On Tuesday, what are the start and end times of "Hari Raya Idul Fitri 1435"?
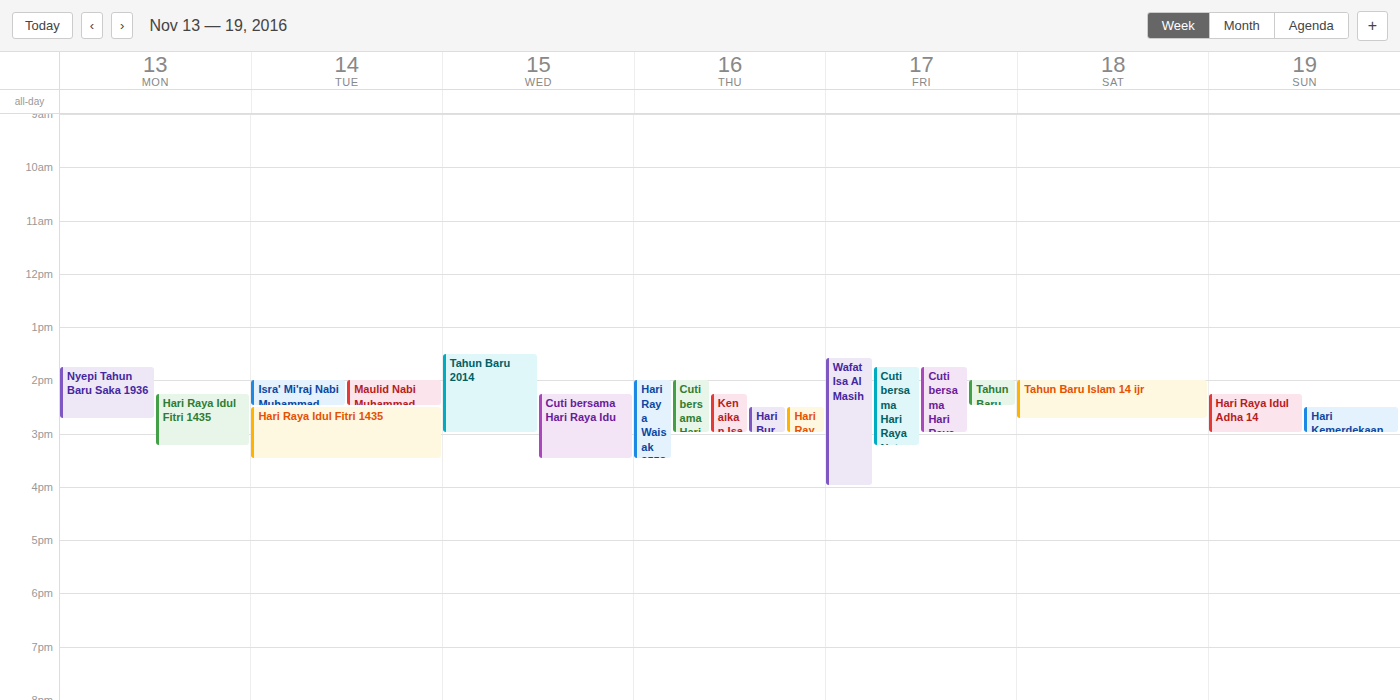
2:30 PM to 3:30 PM